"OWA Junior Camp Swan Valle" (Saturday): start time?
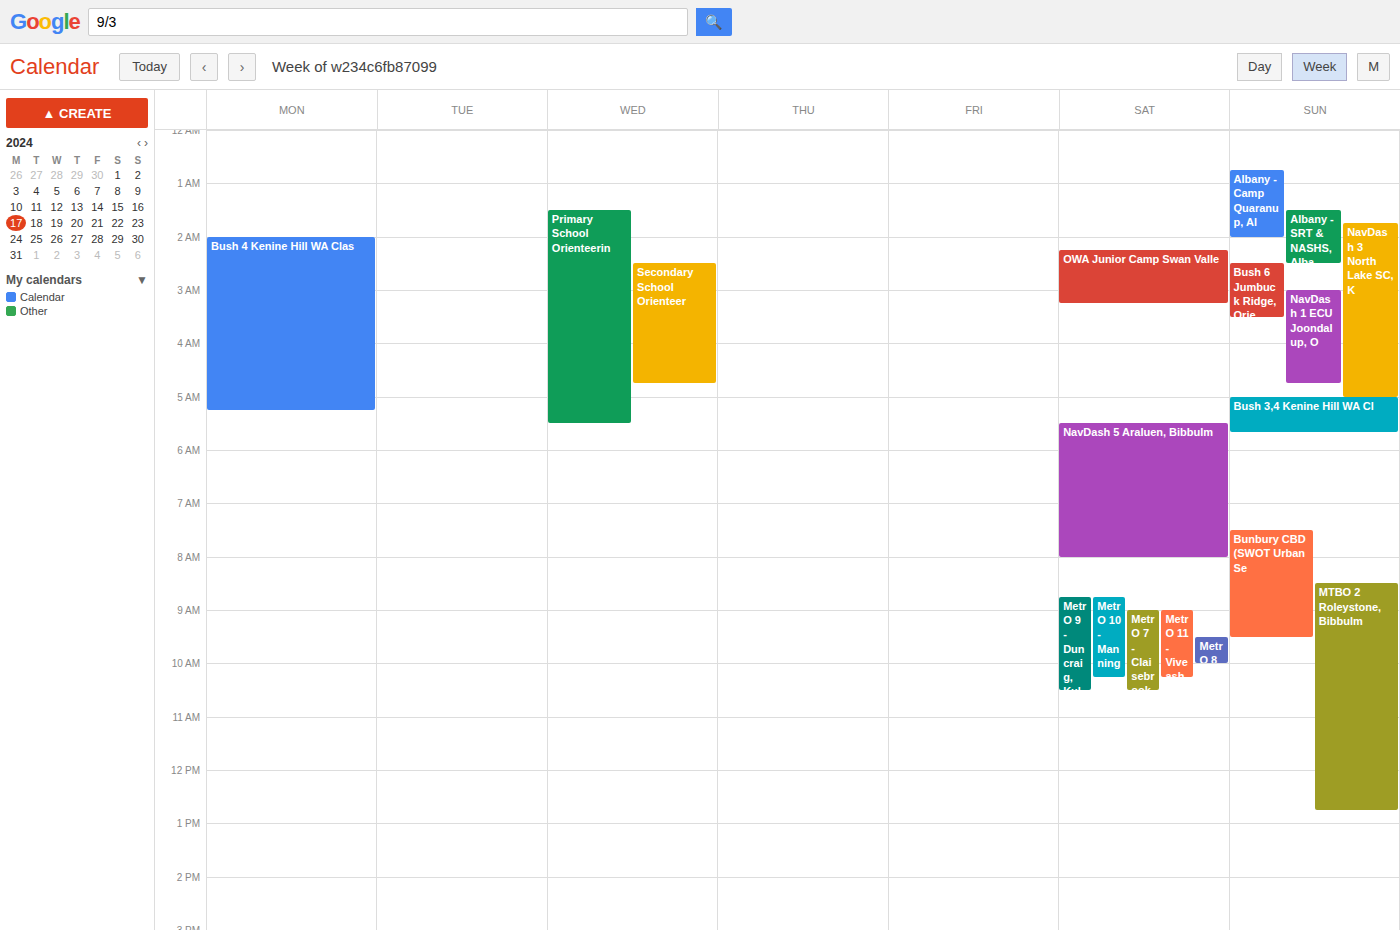
2:15 AM